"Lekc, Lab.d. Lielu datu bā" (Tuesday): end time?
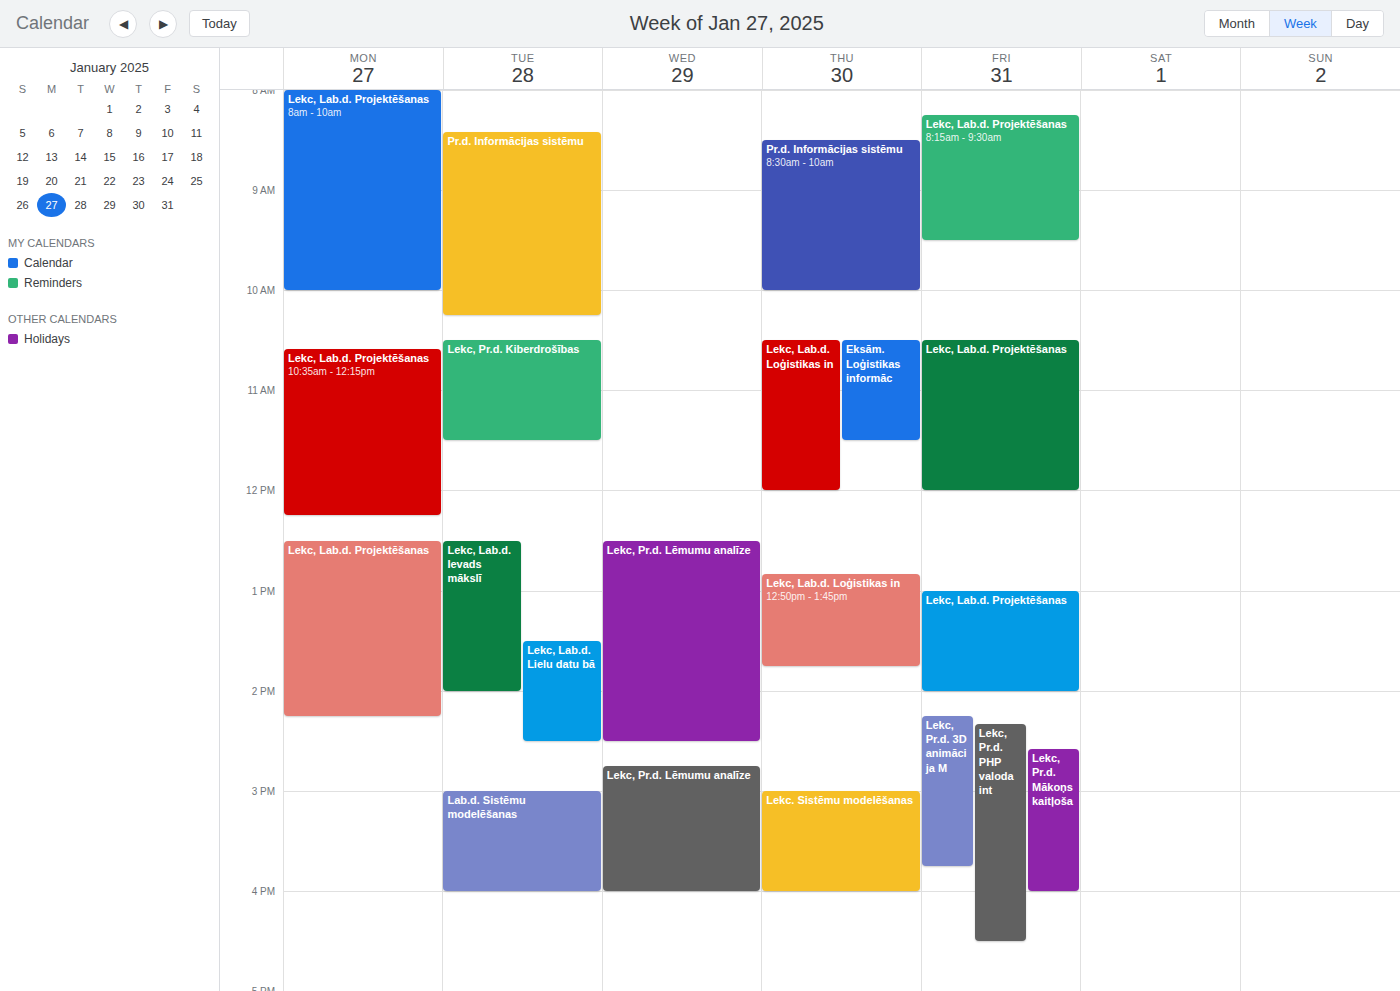
14:30